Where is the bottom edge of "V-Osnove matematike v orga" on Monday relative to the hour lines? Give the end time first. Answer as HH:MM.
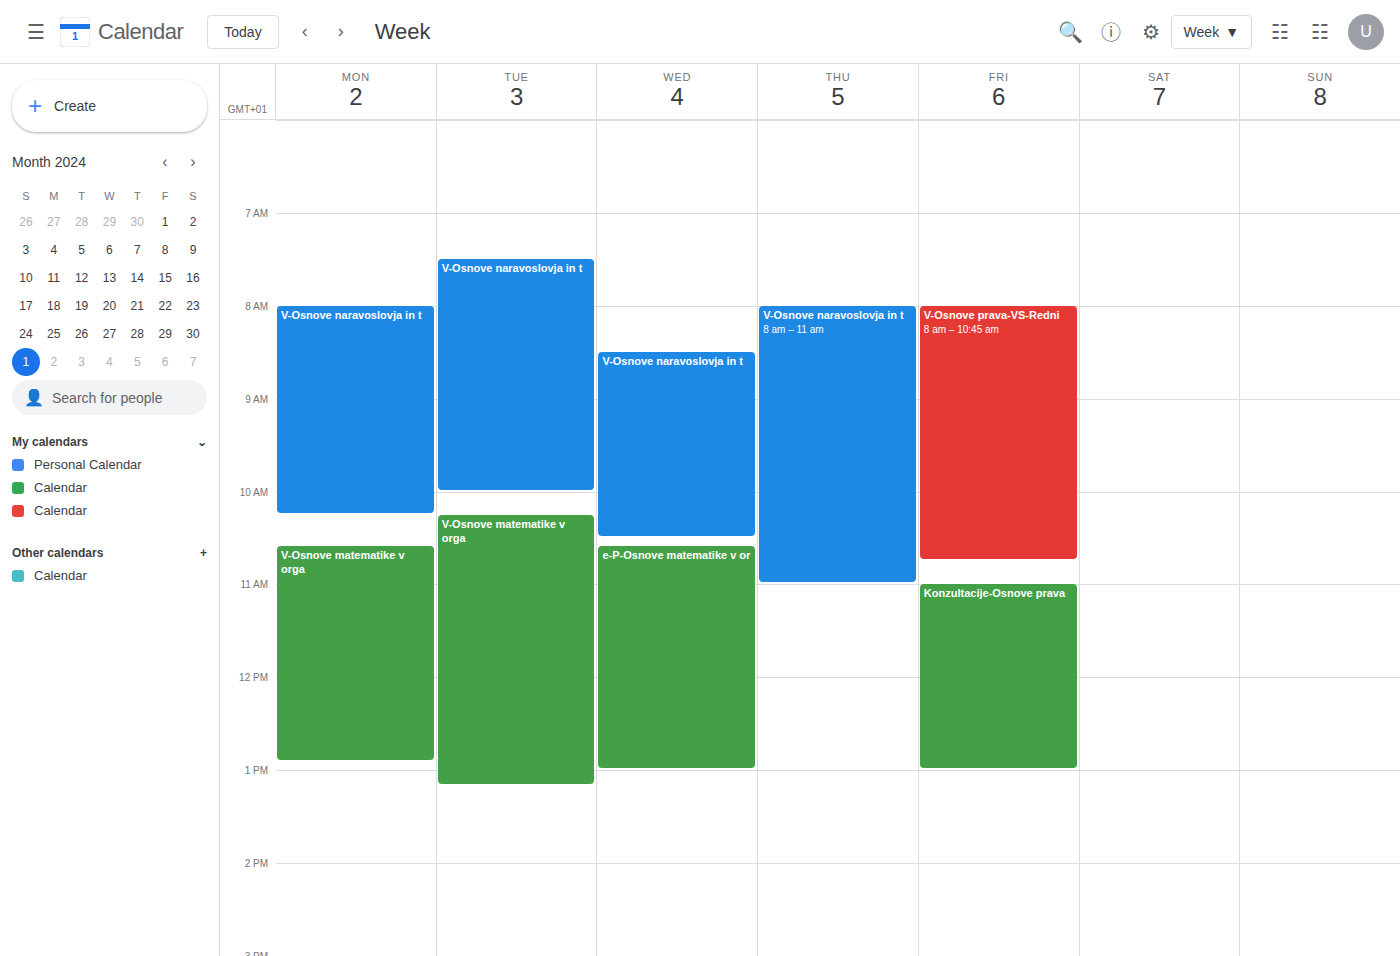
12:55 -- neither: 55 minutes below the 12:00 line and 5 minutes above the 13:00 line.